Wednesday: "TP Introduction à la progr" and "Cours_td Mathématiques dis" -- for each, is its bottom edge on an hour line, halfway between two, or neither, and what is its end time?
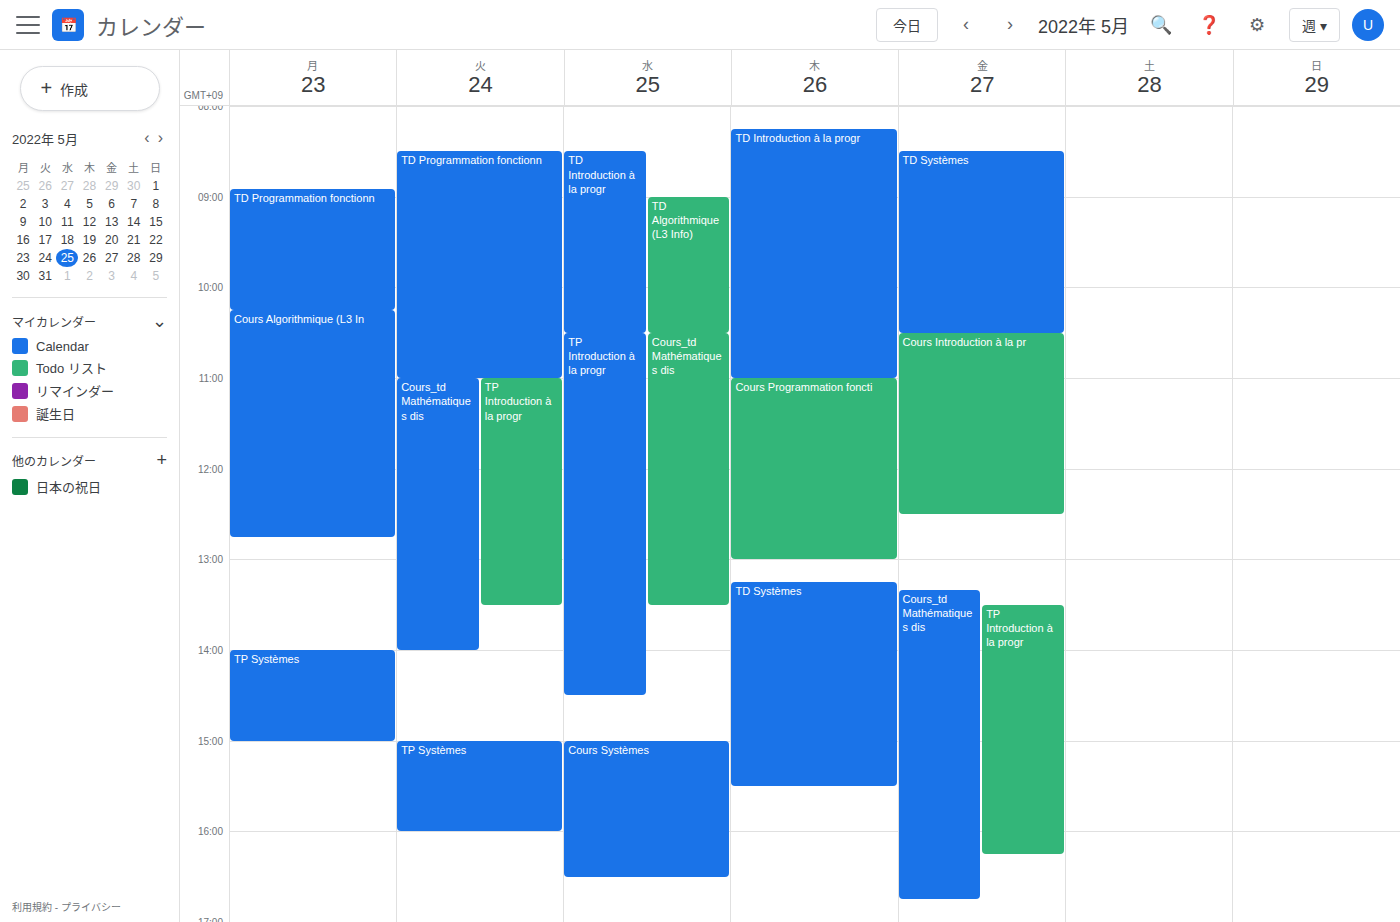
"TP Introduction à la progr": 2:30 PM, halfway between the 2 PM and 3 PM lines. "Cours_td Mathématiques dis": 1:30 PM, halfway between the 1 PM and 2 PM lines.